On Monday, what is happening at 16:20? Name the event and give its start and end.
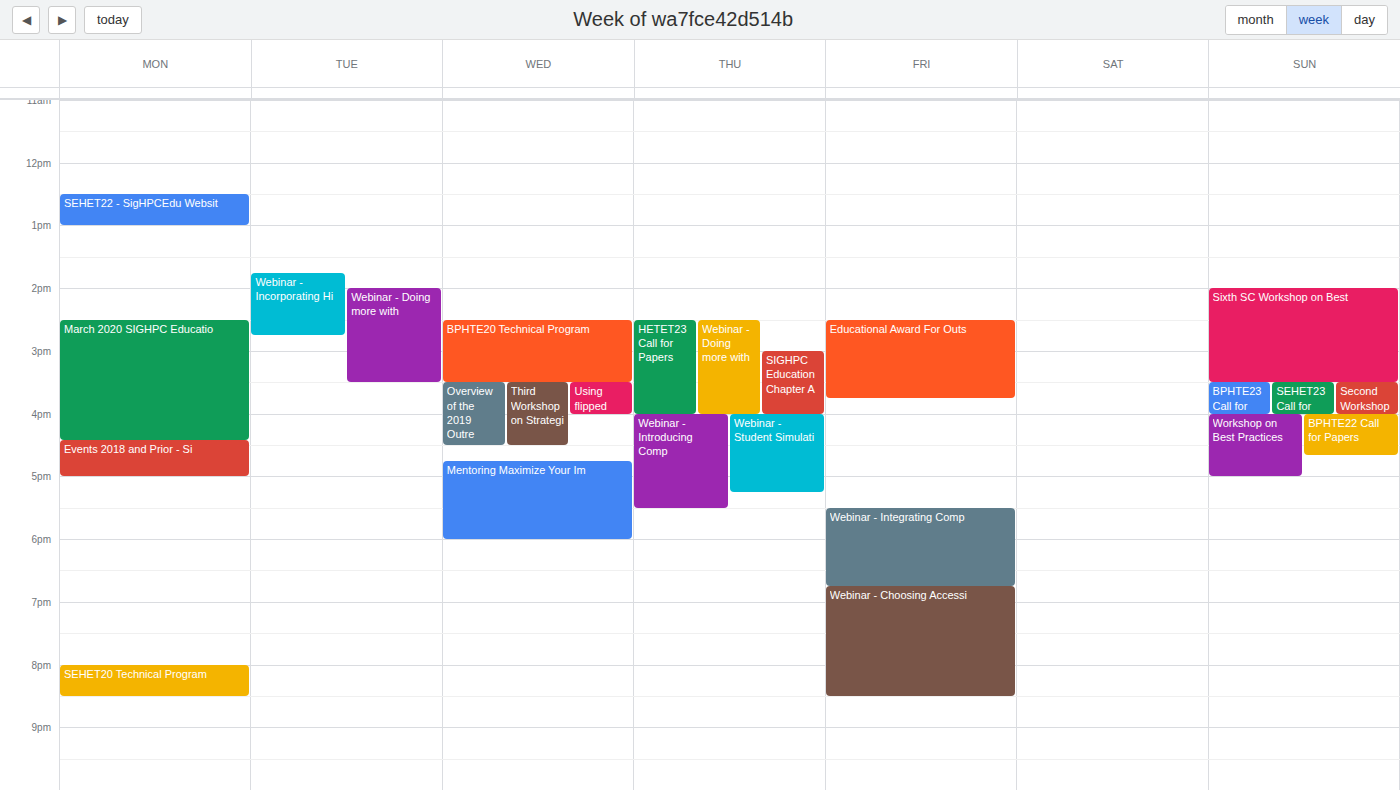
"March 2020 SIGHPC Educatio", 14:30 to 16:25